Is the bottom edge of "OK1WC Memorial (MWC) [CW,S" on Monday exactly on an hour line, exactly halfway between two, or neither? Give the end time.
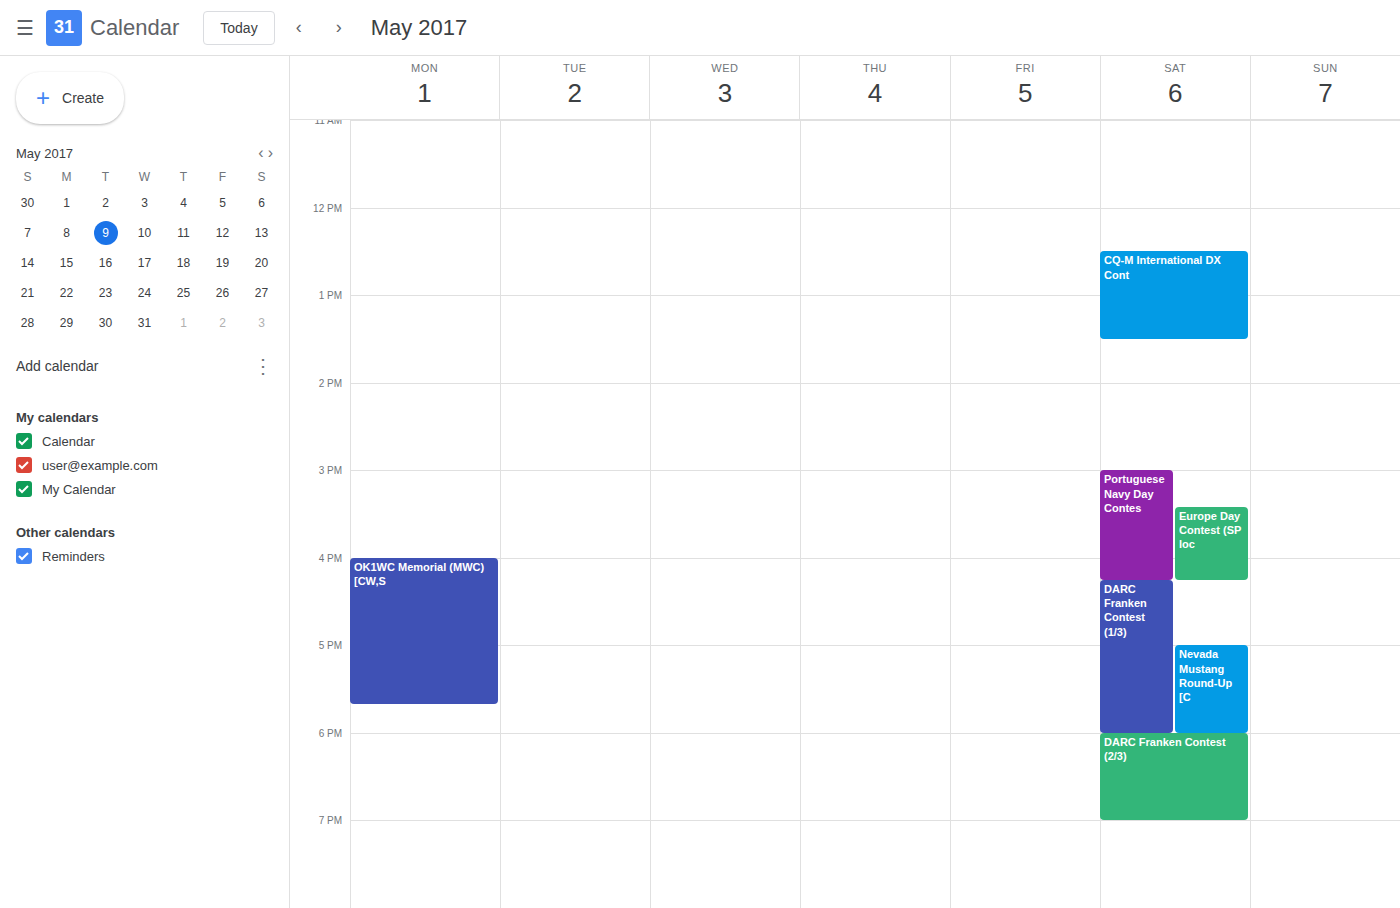
5:40 PM -- neither: 40 minutes below the 5 PM line and 20 minutes above the 6 PM line.